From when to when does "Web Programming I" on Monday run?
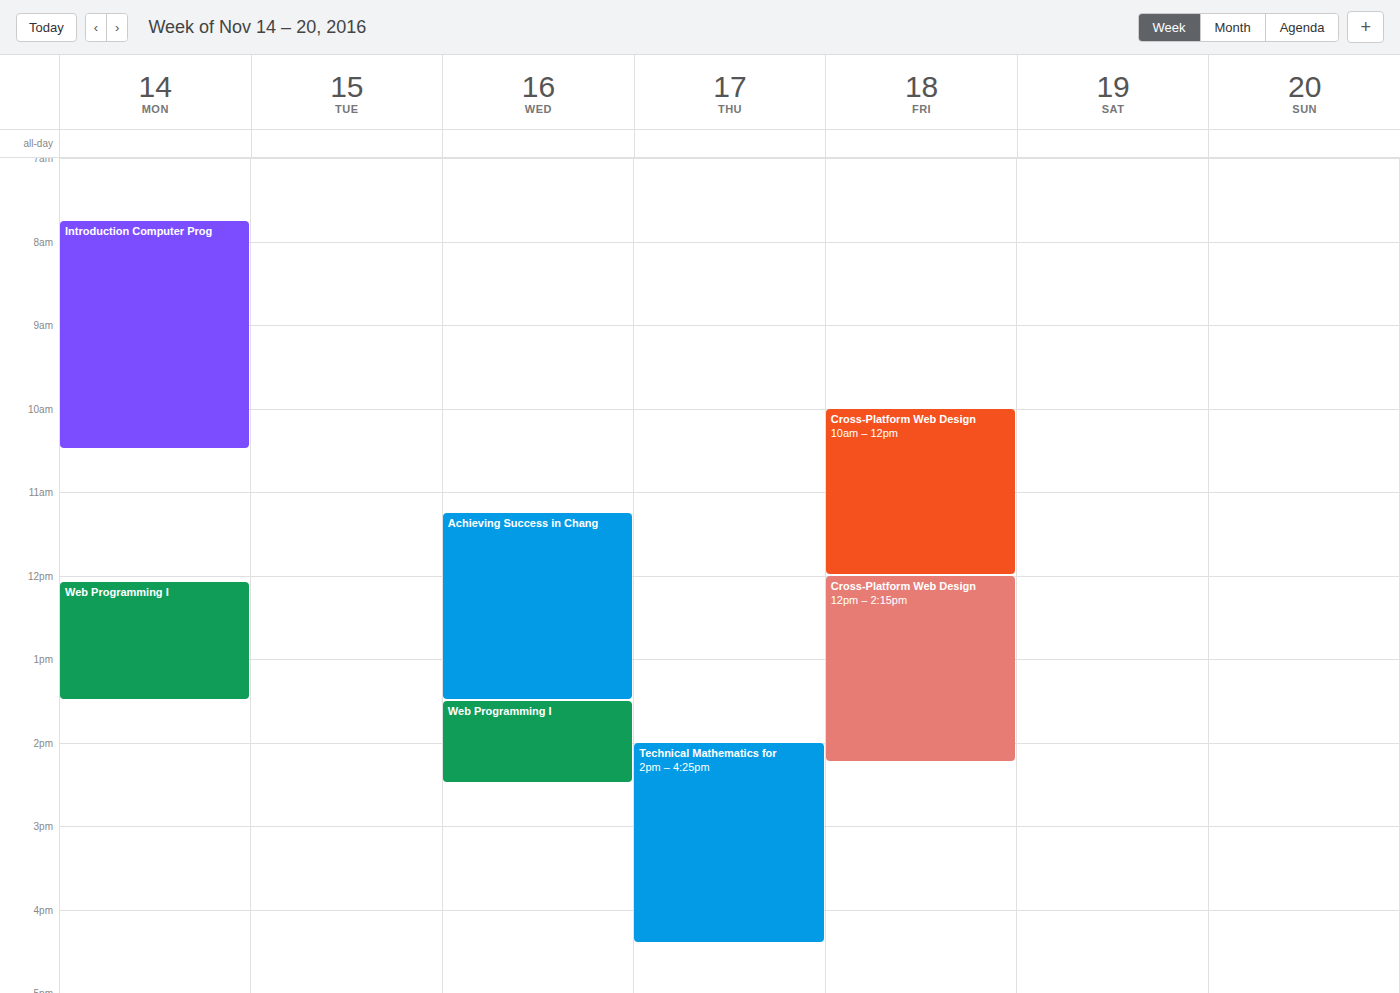
12:05 PM to 1:30 PM